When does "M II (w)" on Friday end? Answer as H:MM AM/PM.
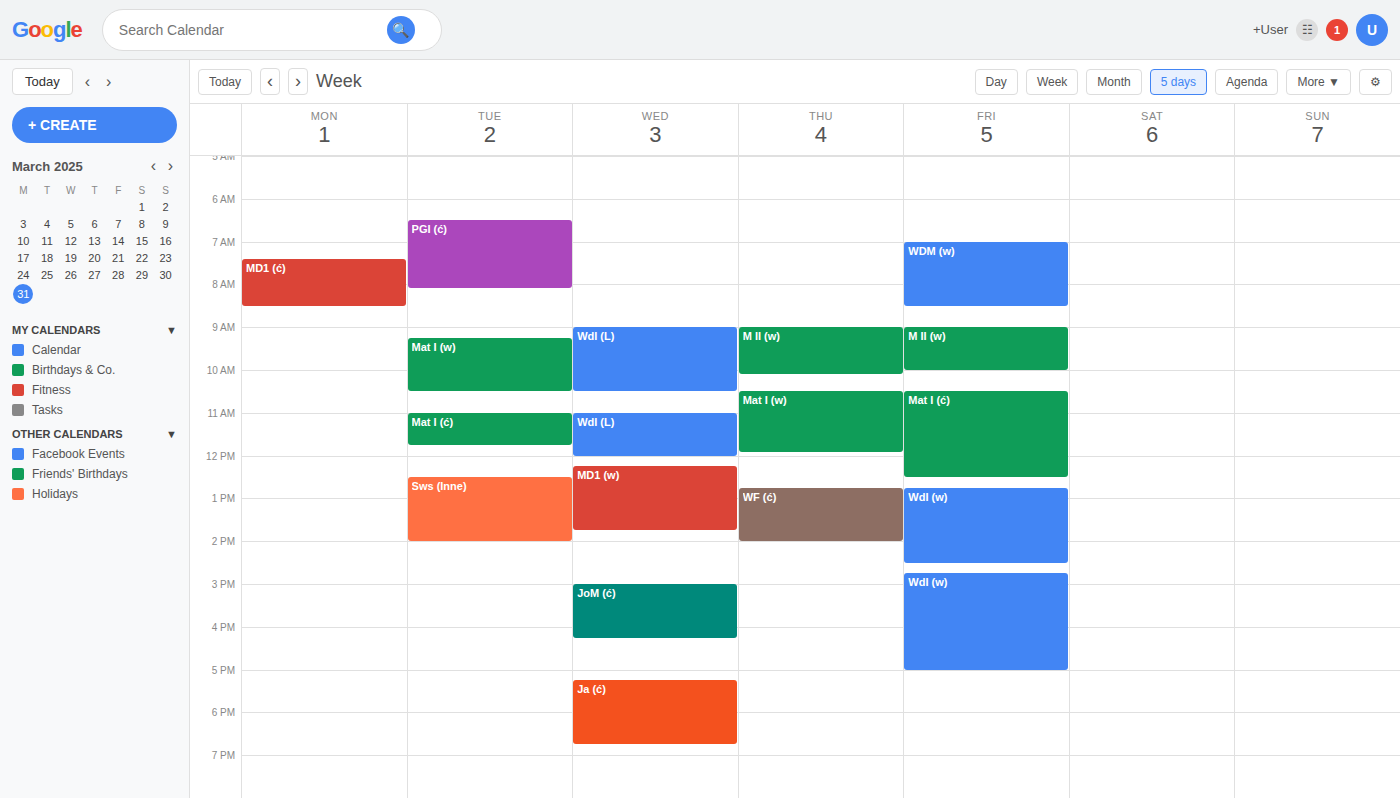
10:00 AM